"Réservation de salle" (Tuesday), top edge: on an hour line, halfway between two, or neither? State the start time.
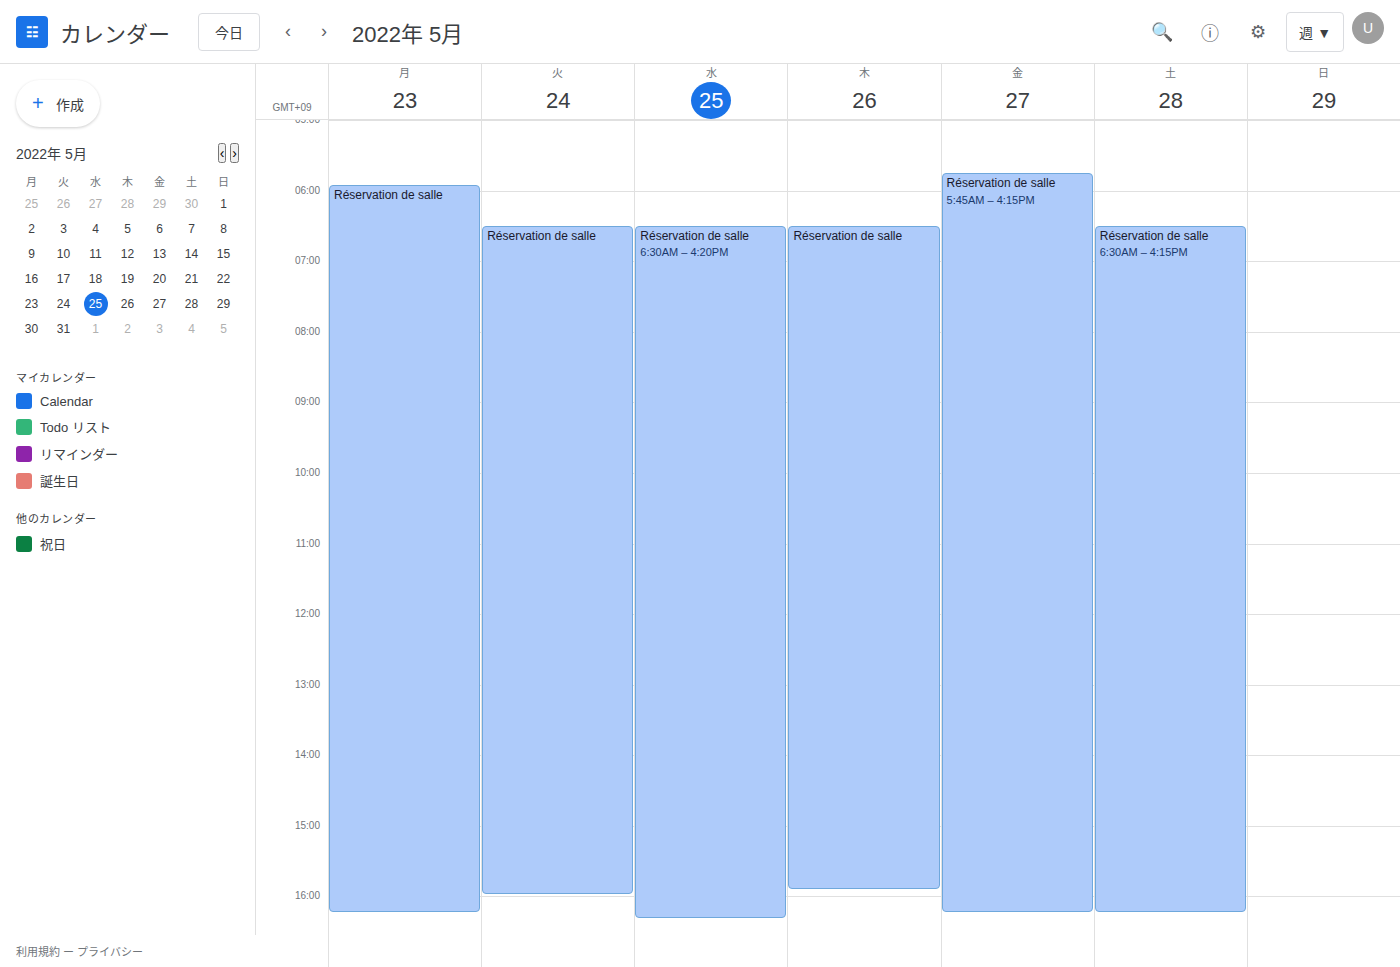
6:30 AM -- halfway between the 6 AM and 7 AM lines.